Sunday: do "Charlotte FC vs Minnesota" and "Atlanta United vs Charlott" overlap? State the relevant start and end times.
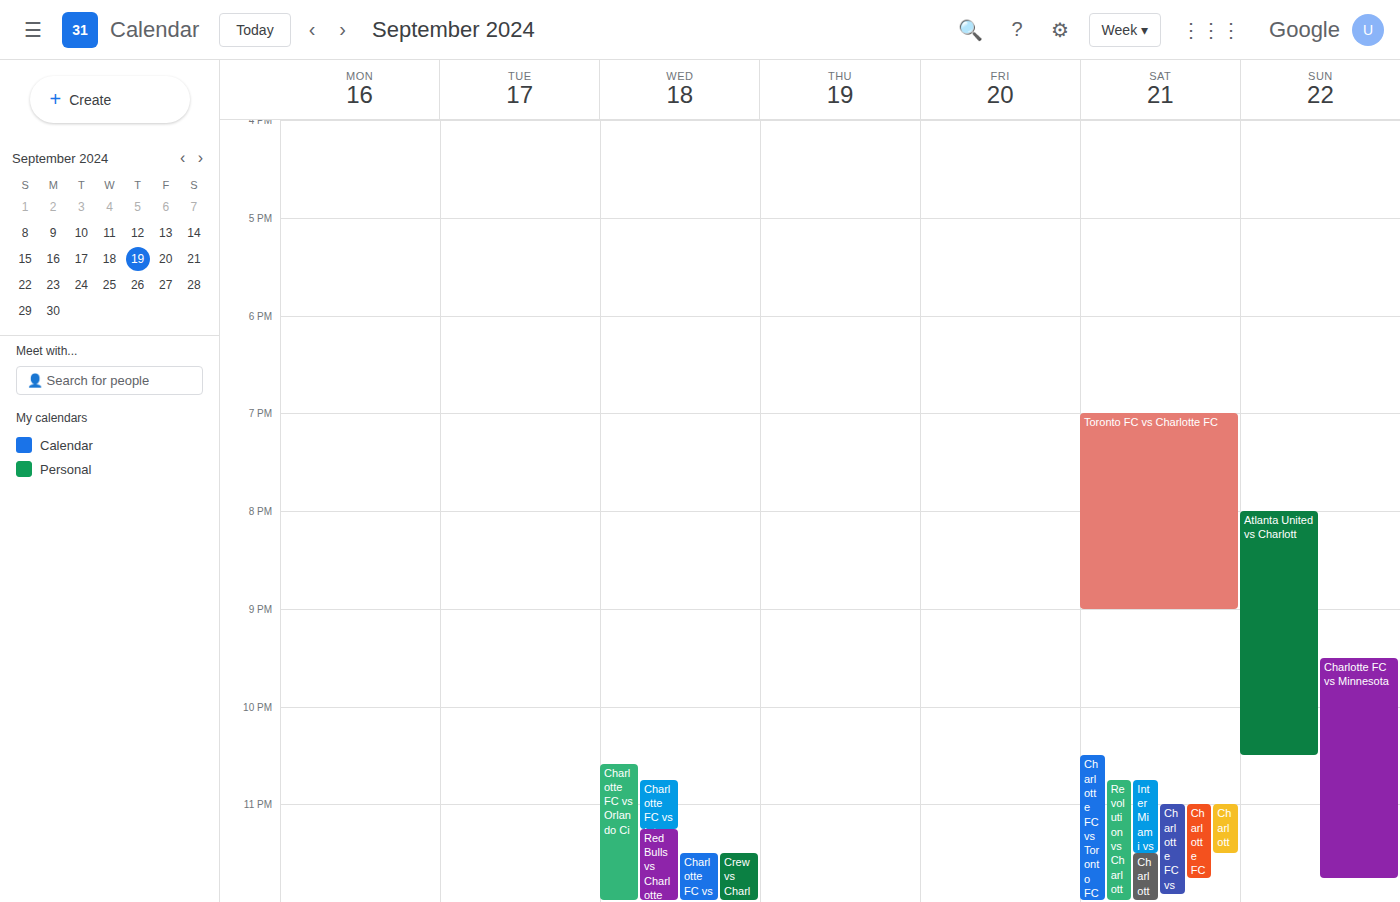
"Charlotte FC vs Minnesota" starts at 9:30 PM, before "Atlanta United vs Charlott" ends at 10:30 PM -- they overlap.